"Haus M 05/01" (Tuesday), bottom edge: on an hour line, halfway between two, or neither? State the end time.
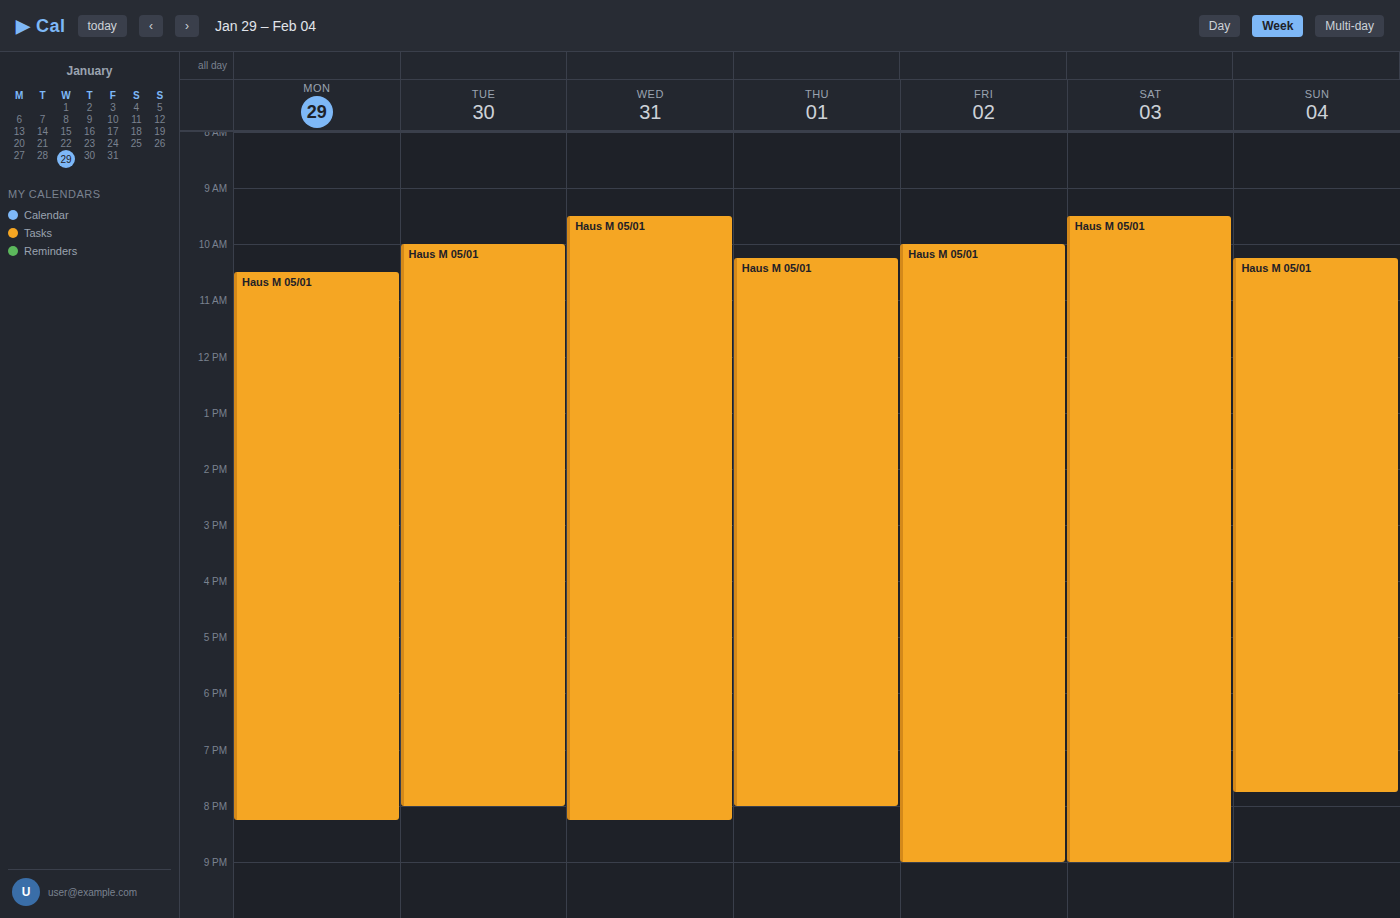
8:00 PM -- exactly on the 8 PM line.